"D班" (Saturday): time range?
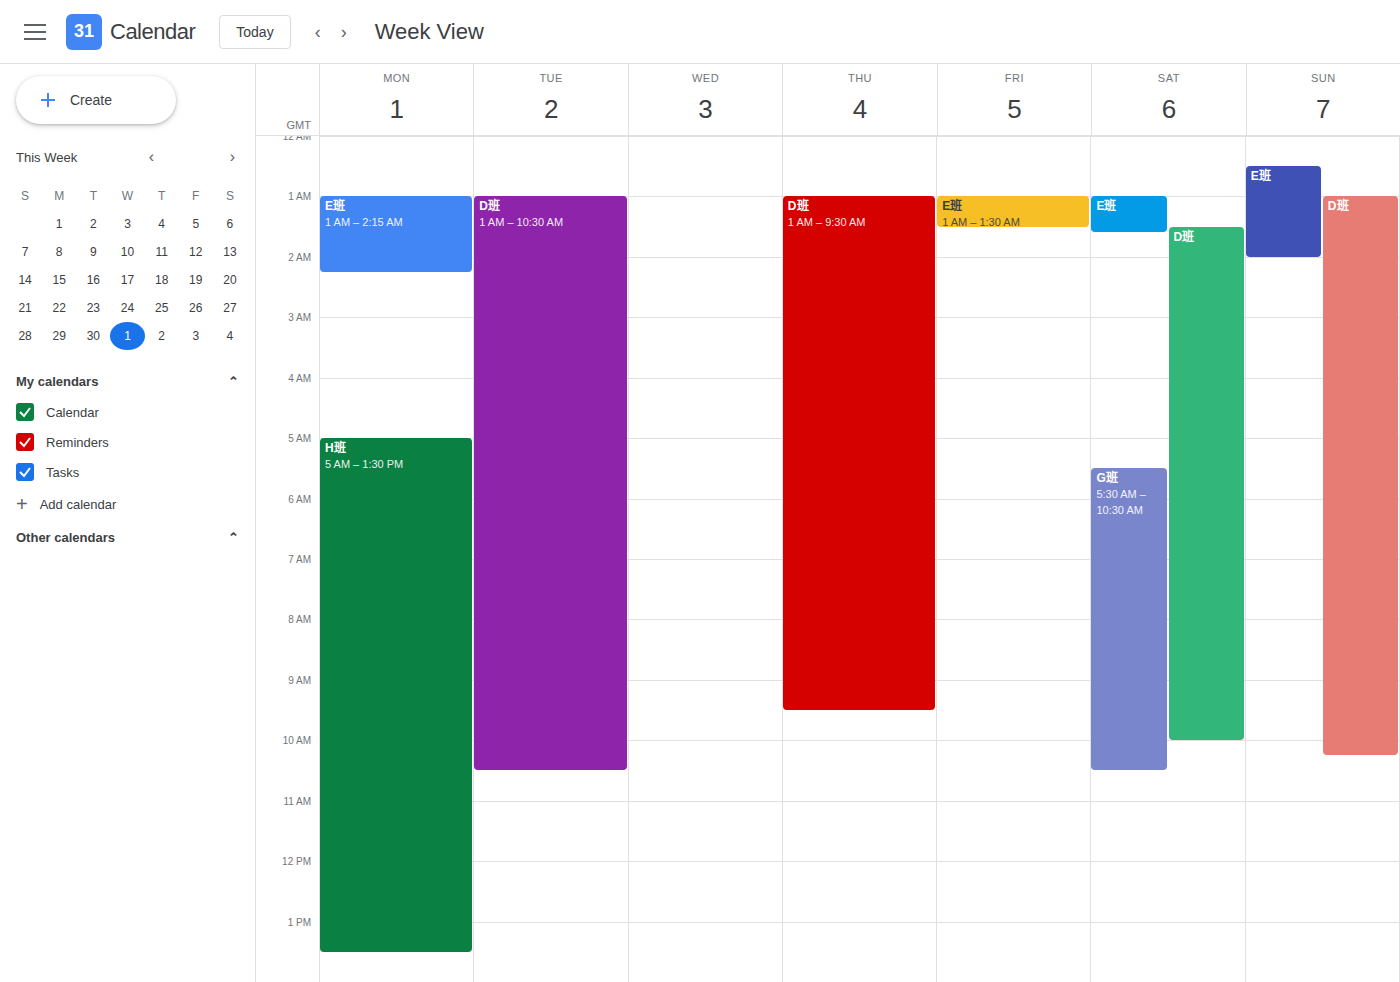
1:30 AM to 10:00 AM